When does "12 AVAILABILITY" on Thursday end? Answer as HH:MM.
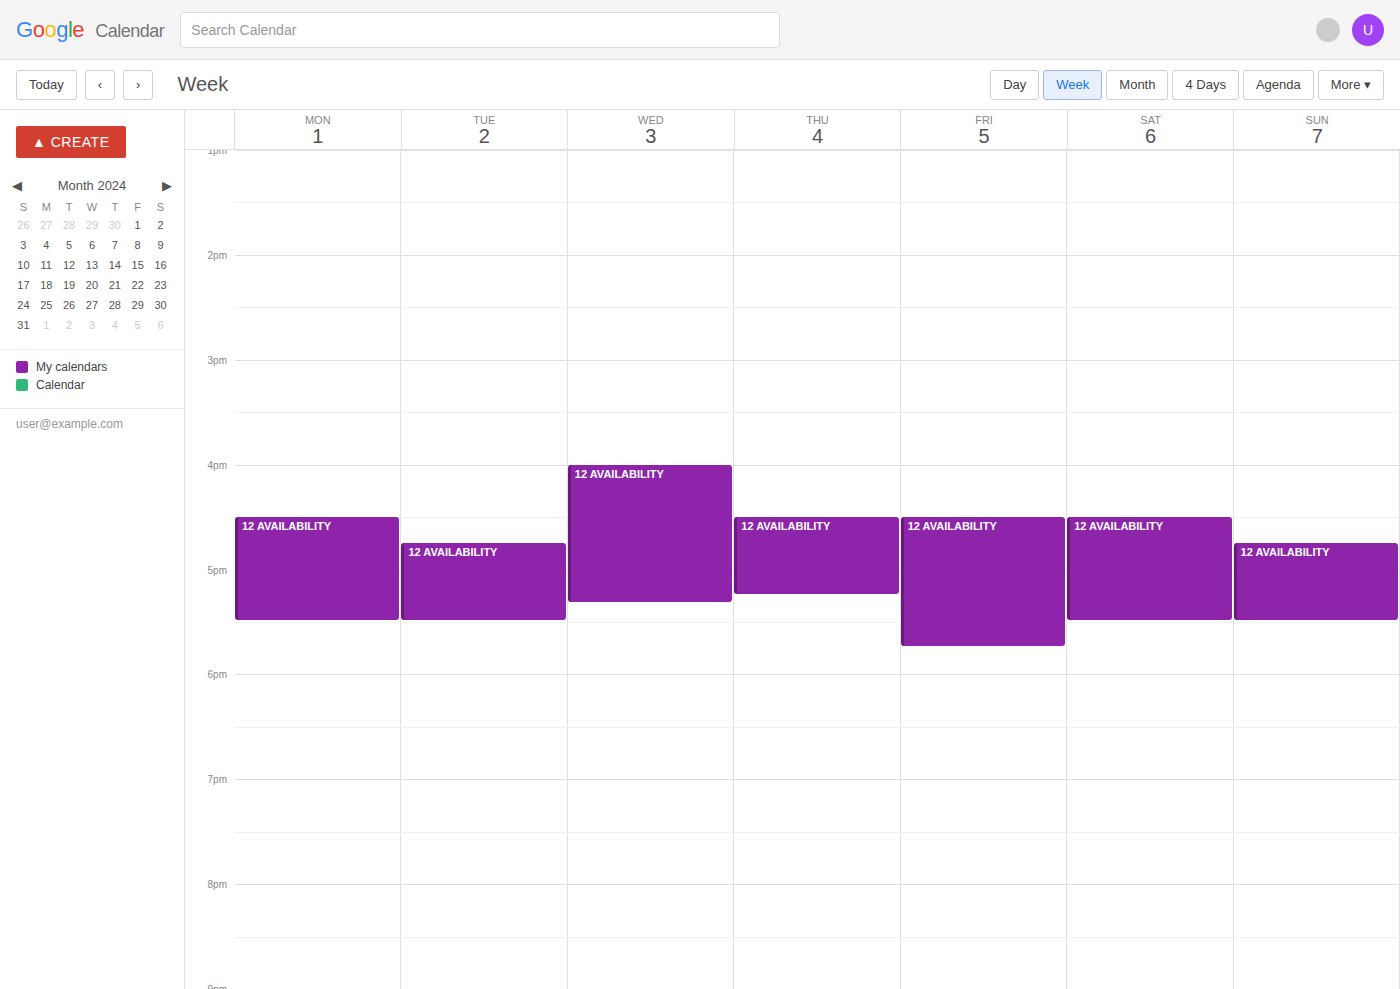
17:15